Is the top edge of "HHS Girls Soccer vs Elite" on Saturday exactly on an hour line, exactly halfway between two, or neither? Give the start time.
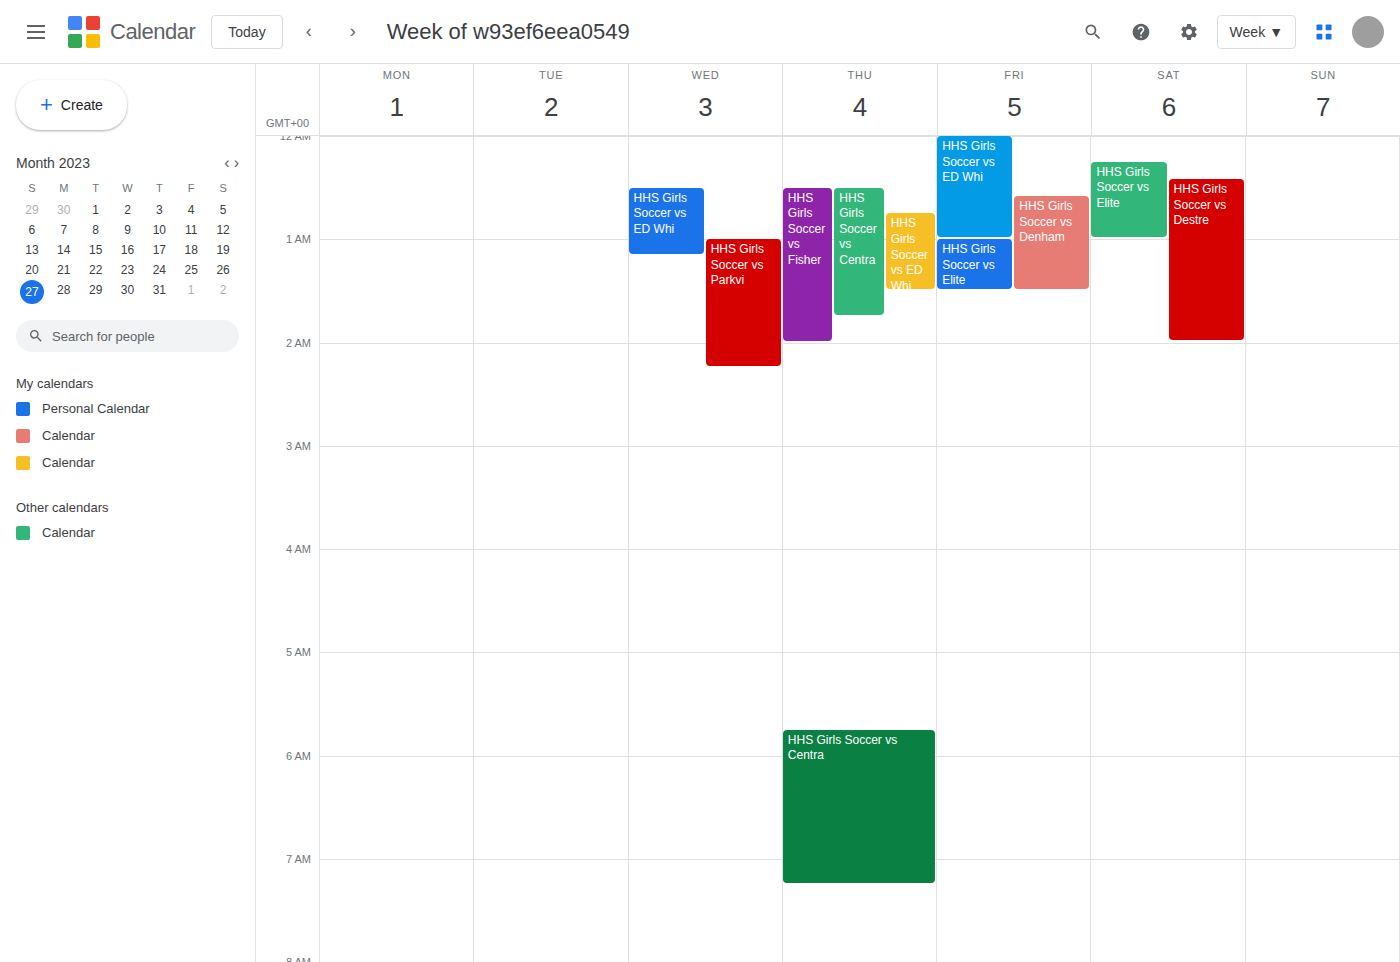
12:15 AM -- neither: a quarter of the way from the 12 AM line to the 1 AM line.